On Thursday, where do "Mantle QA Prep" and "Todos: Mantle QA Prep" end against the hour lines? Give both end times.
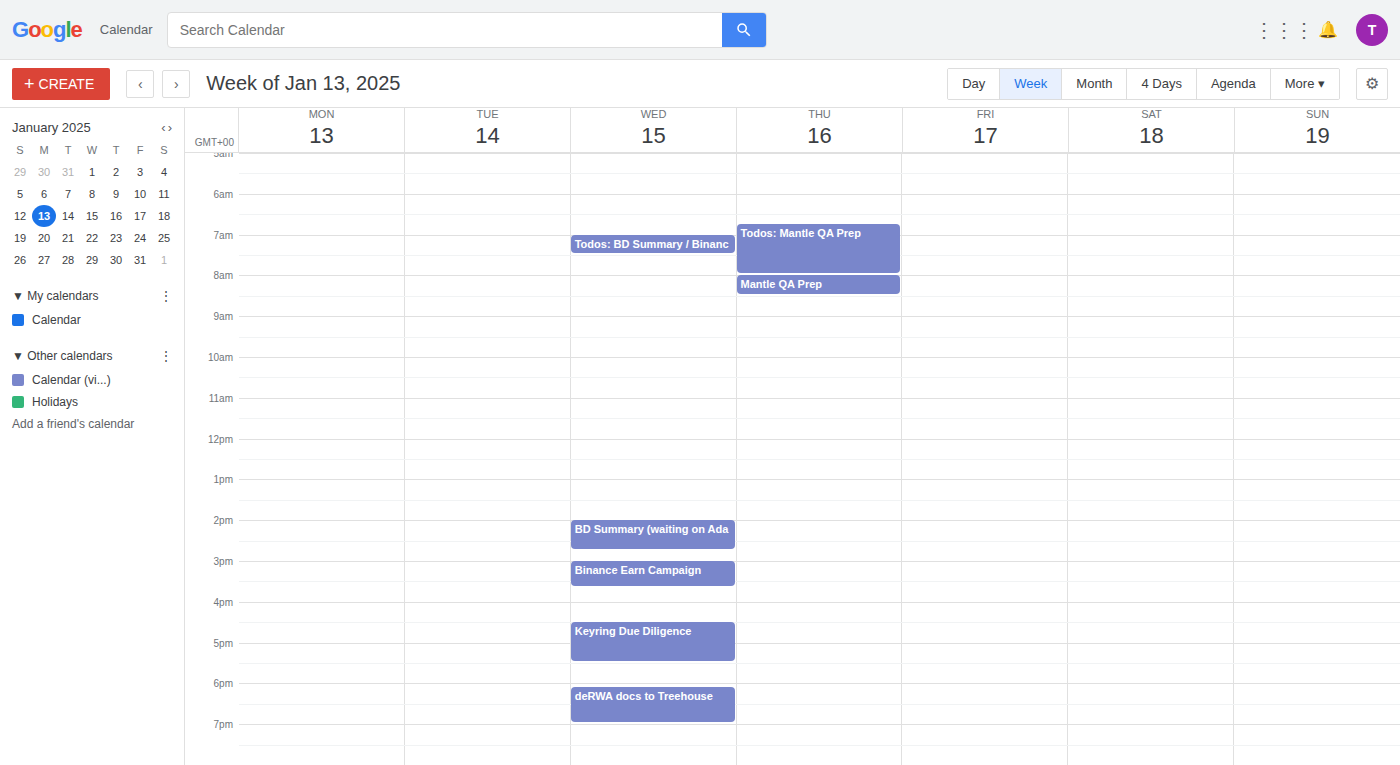
"Mantle QA Prep": 8:30 AM, halfway between the 8 AM and 9 AM lines. "Todos: Mantle QA Prep": 8:00 AM, exactly on the 8 AM line.